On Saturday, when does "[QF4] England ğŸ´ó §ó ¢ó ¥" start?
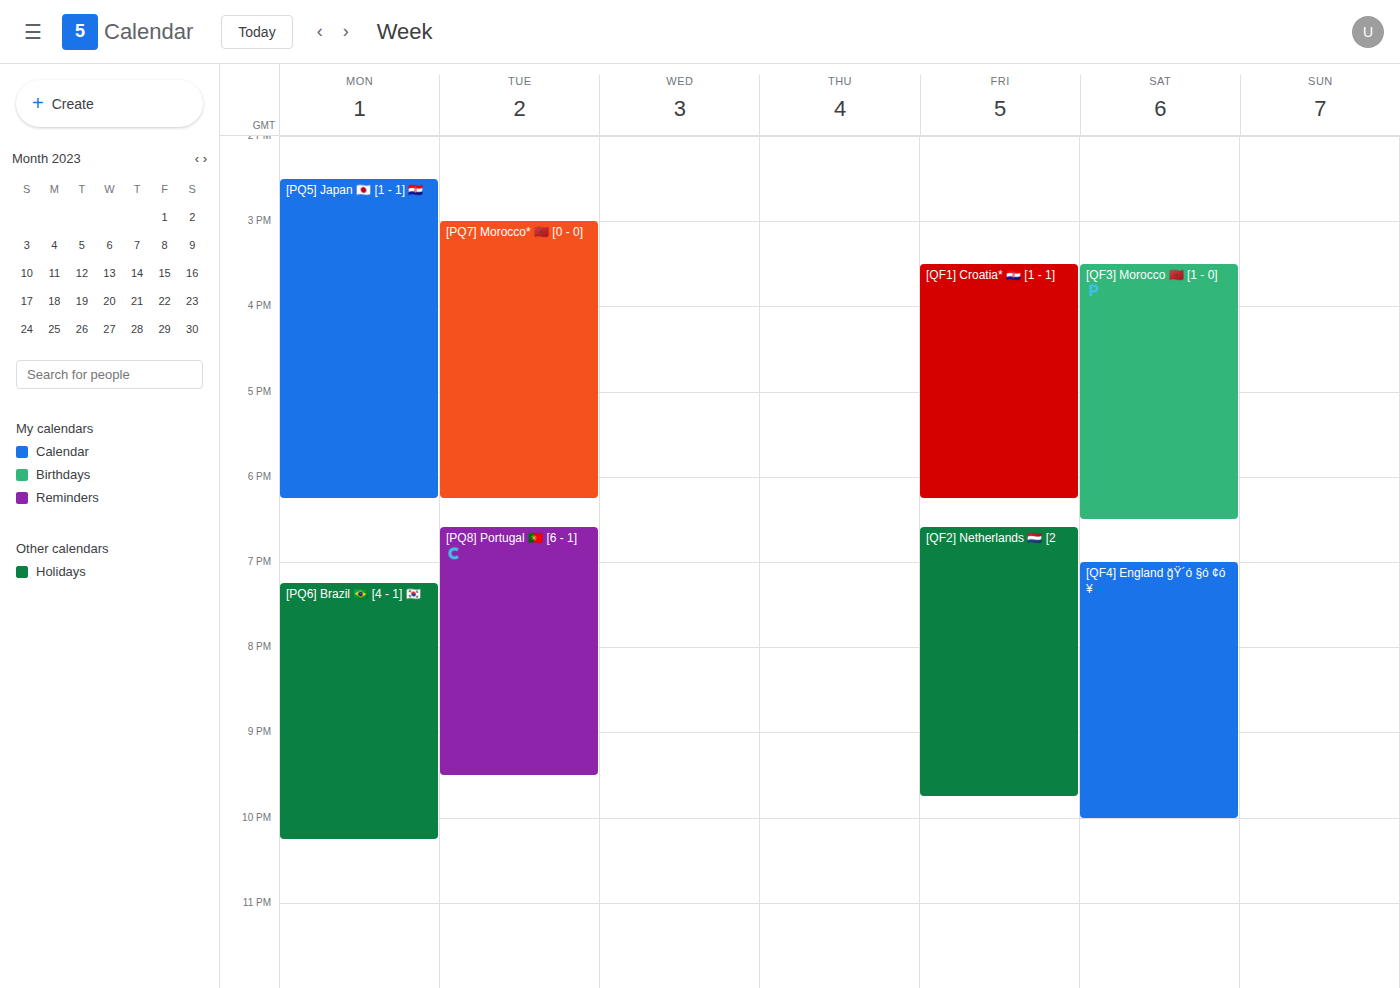
7:00 PM